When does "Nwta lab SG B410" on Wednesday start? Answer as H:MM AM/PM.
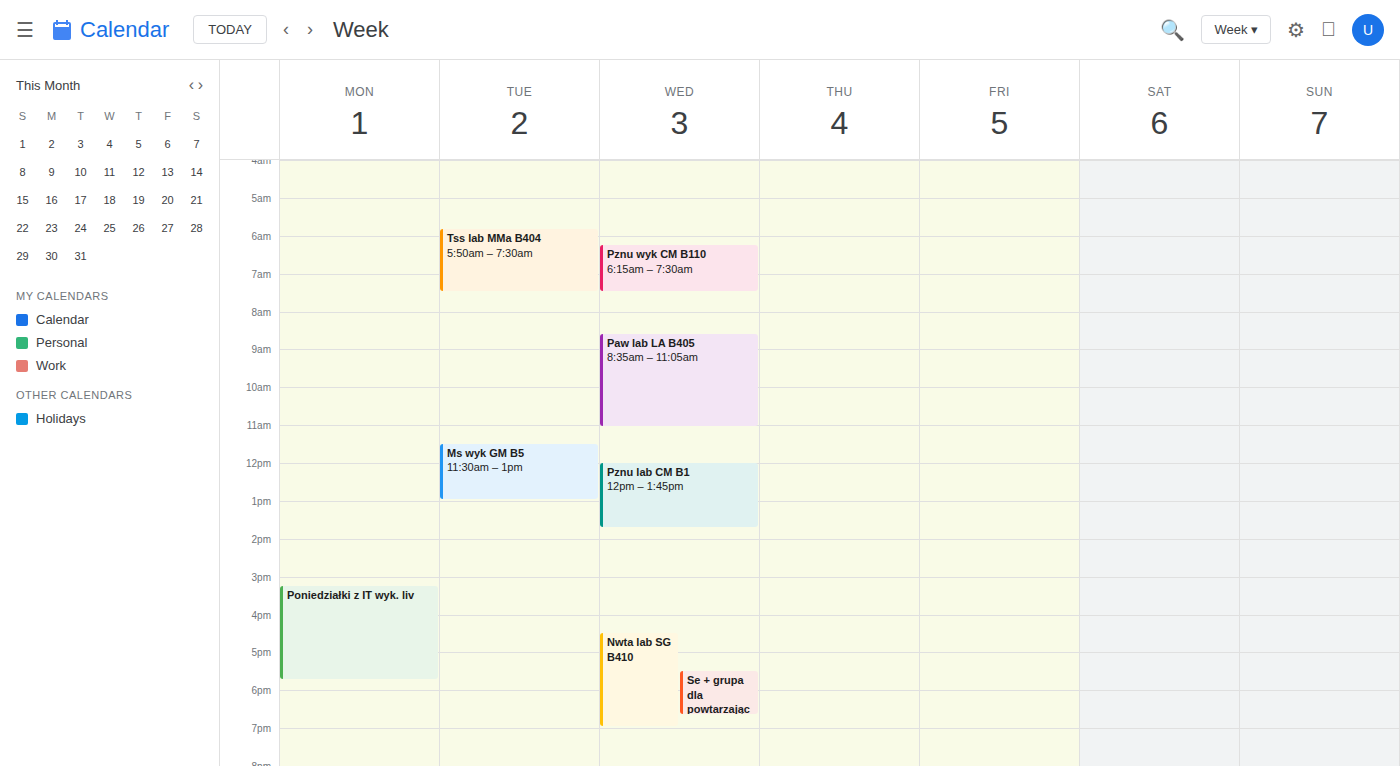
4:30 PM